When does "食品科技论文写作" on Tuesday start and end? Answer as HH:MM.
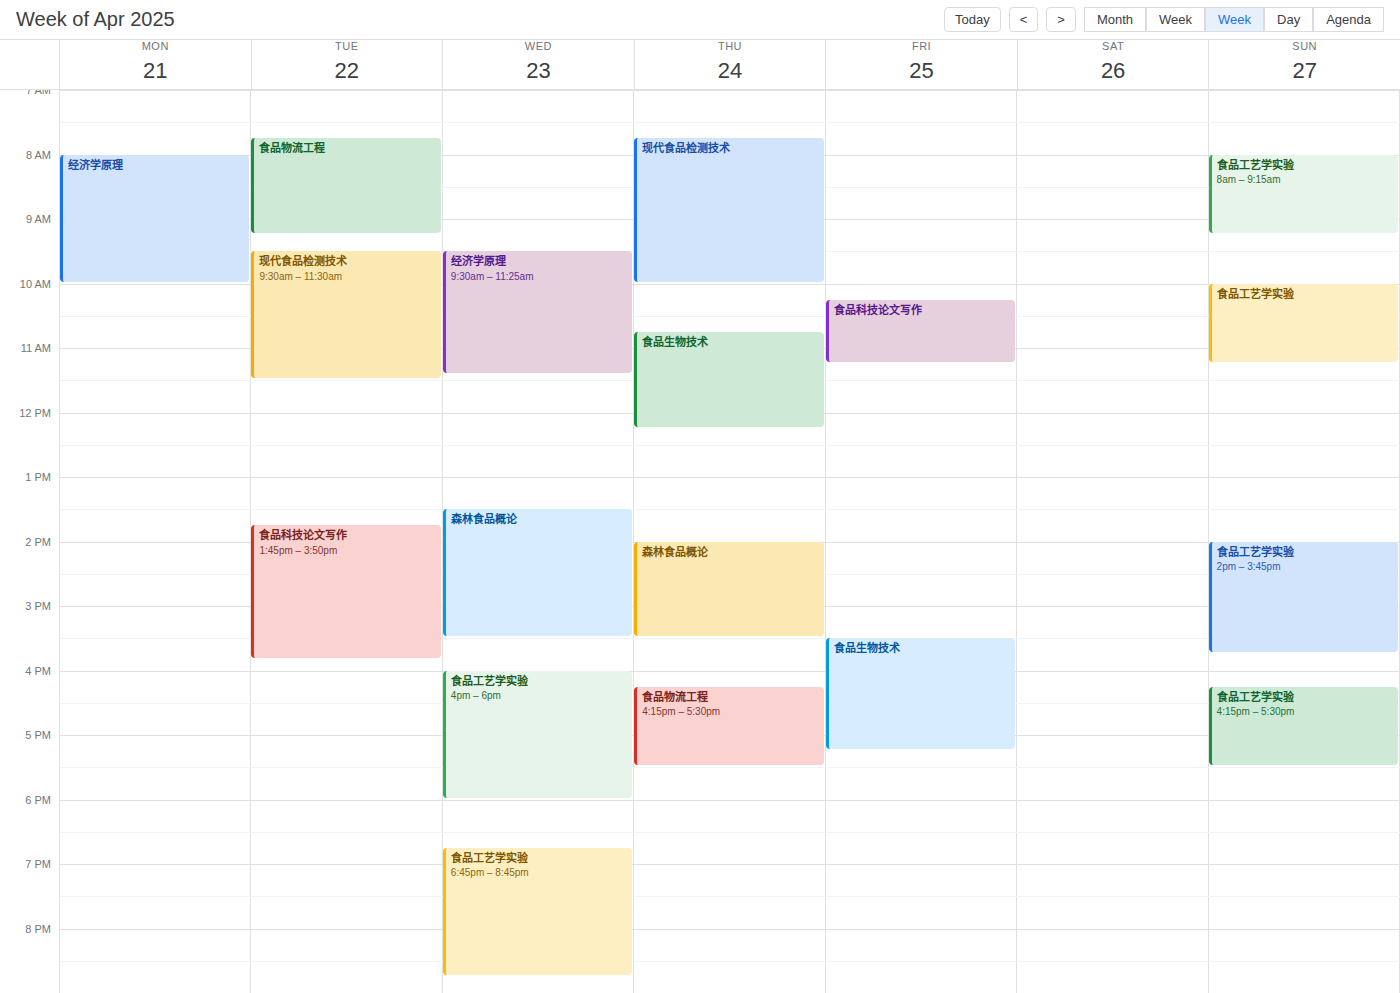
13:45 to 15:50